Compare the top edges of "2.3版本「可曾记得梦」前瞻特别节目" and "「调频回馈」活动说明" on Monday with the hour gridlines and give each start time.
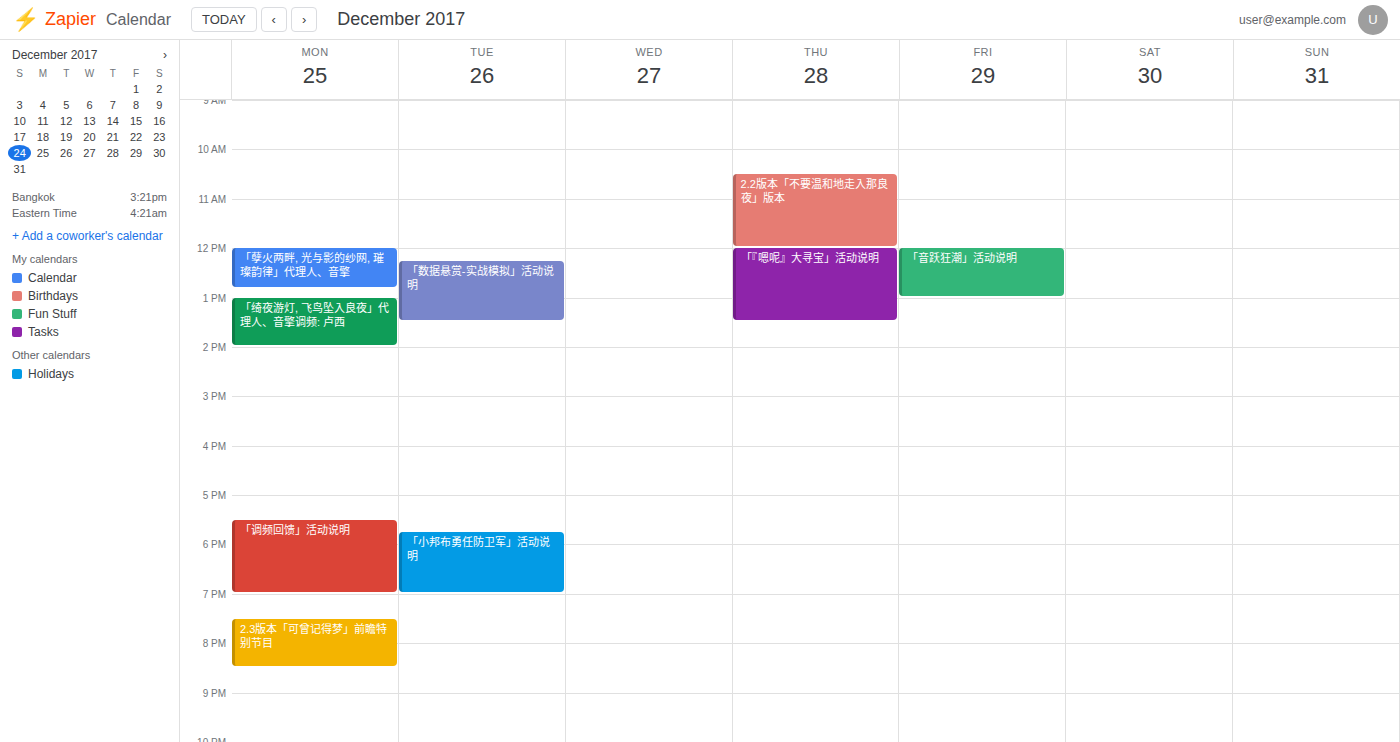
"2.3版本「可曾记得梦」前瞻特别节目": 7:30 PM, halfway between the 7 PM and 8 PM lines. "「调频回馈」活动说明": 5:30 PM, halfway between the 5 PM and 6 PM lines.